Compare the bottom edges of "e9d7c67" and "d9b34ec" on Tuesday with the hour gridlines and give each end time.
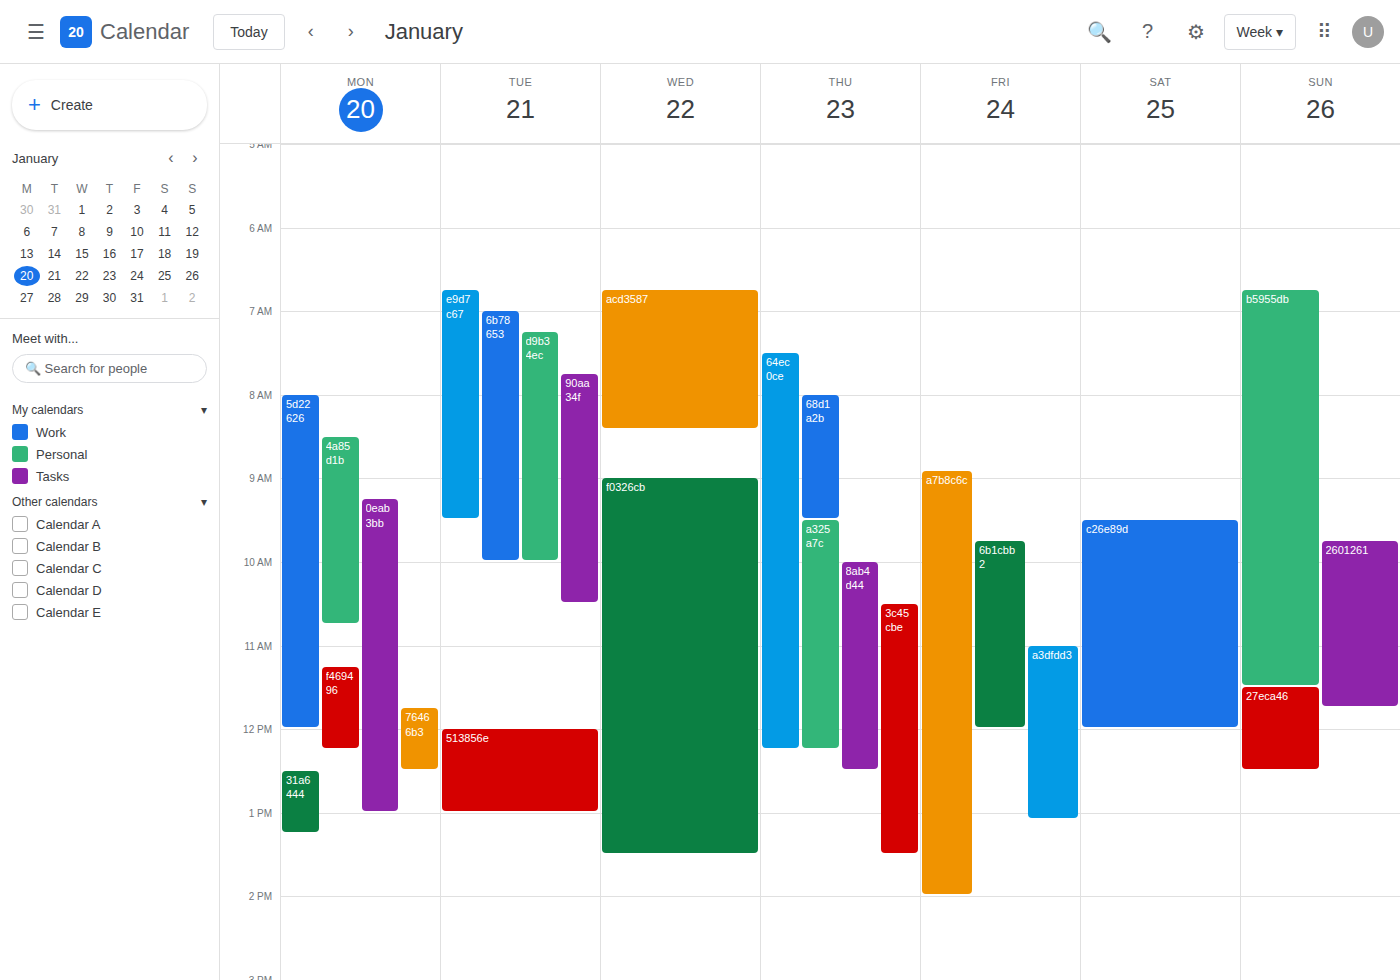
"e9d7c67": 9:30 AM, halfway between the 9 AM and 10 AM lines. "d9b34ec": 10:00 AM, exactly on the 10 AM line.